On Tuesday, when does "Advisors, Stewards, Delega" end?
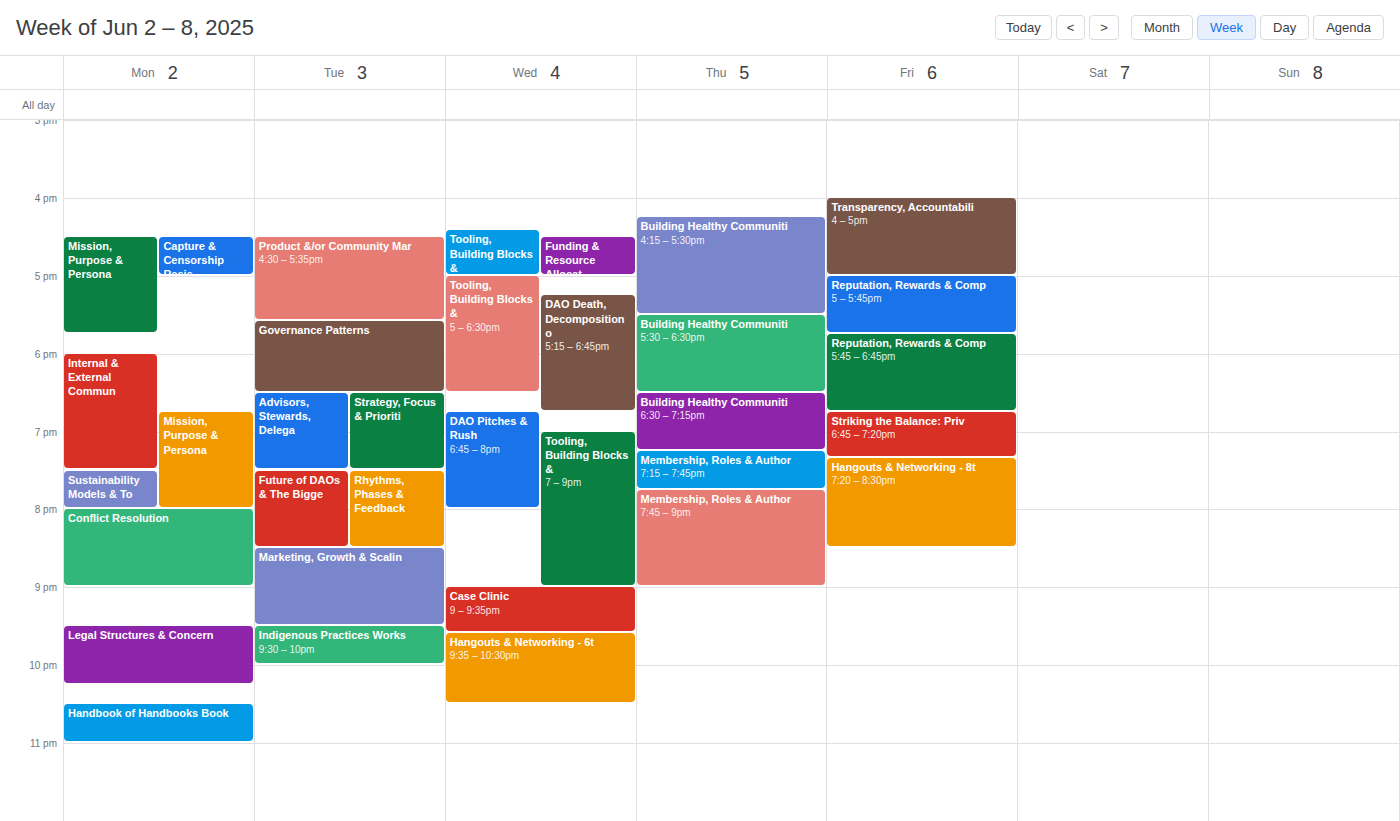
19:30